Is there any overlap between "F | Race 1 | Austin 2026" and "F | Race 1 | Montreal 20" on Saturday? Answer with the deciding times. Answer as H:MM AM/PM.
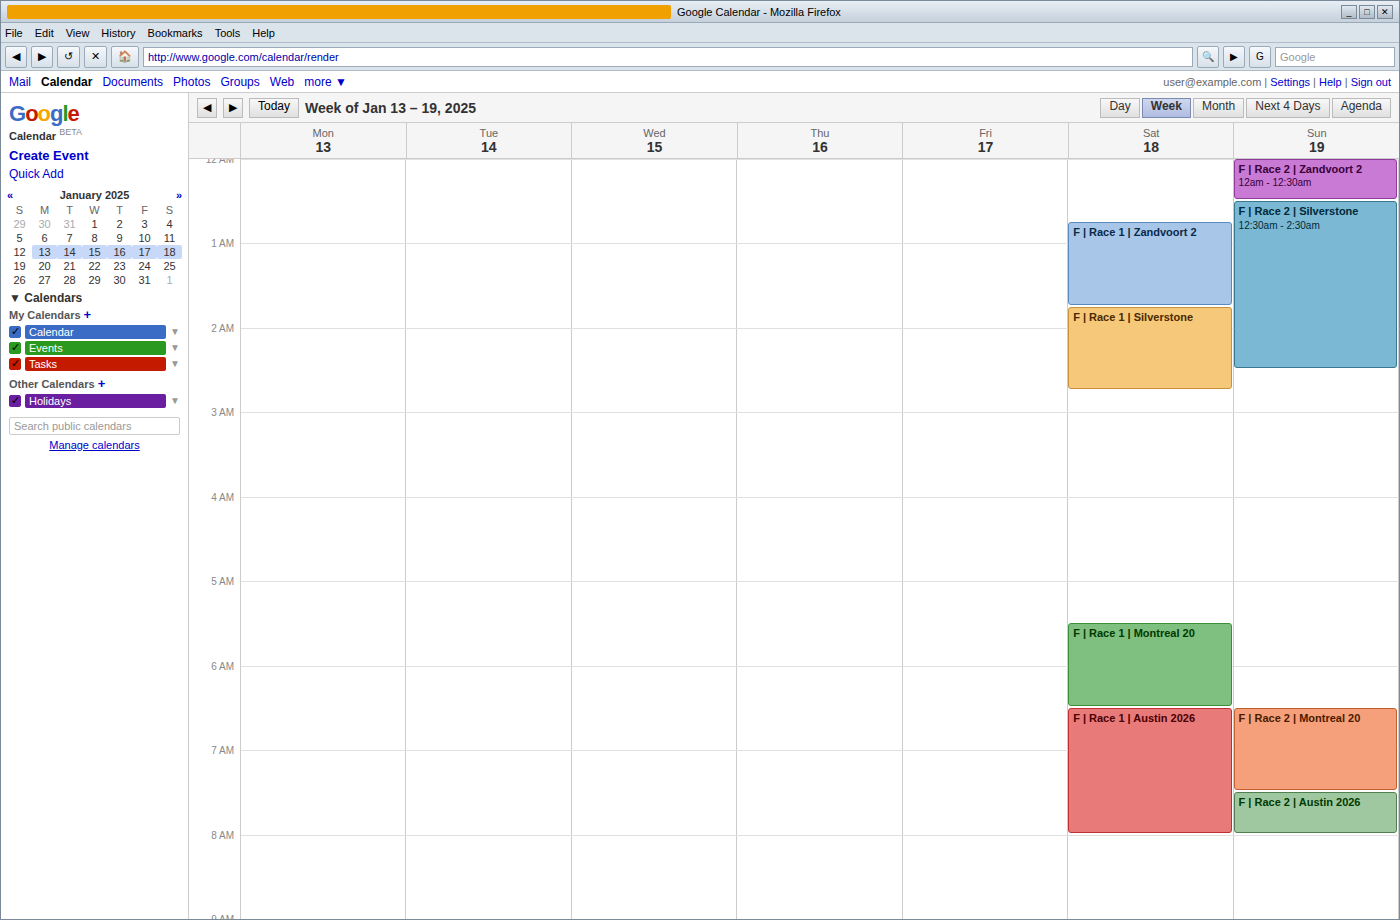
"F | Race 1 | Montreal 20" ends at 6:30 AM, exactly when "F | Race 1 | Austin 2026" starts -- they touch but do not overlap.